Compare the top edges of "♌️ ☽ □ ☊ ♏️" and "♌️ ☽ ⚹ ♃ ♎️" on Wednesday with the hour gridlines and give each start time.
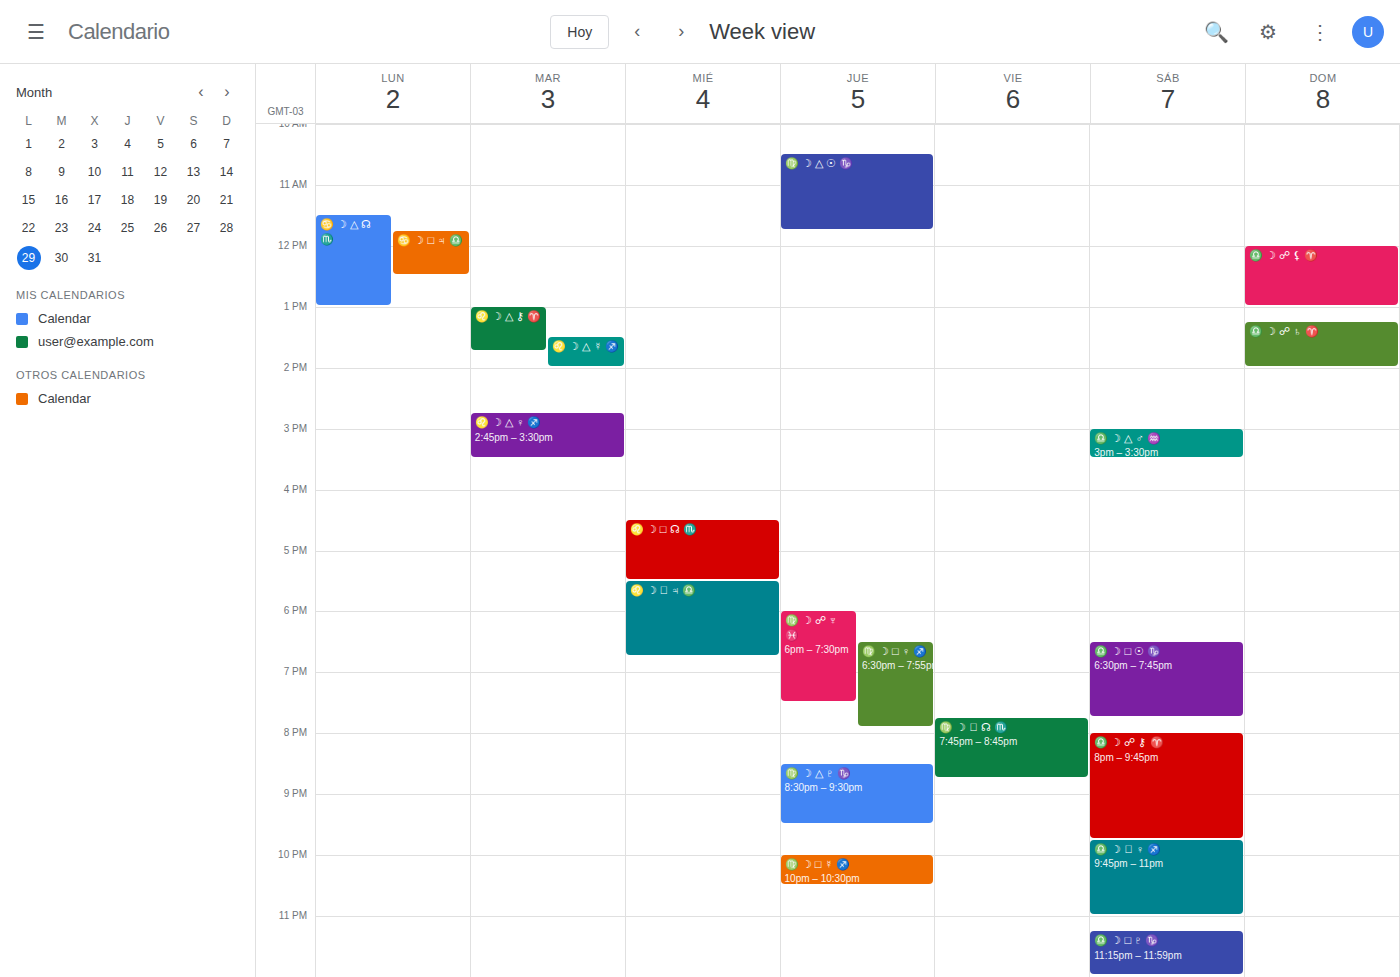
"♌️ ☽ □ ☊ ♏️": 4:30 PM, halfway between the 4 PM and 5 PM lines. "♌️ ☽ ⚹ ♃ ♎️": 5:30 PM, halfway between the 5 PM and 6 PM lines.